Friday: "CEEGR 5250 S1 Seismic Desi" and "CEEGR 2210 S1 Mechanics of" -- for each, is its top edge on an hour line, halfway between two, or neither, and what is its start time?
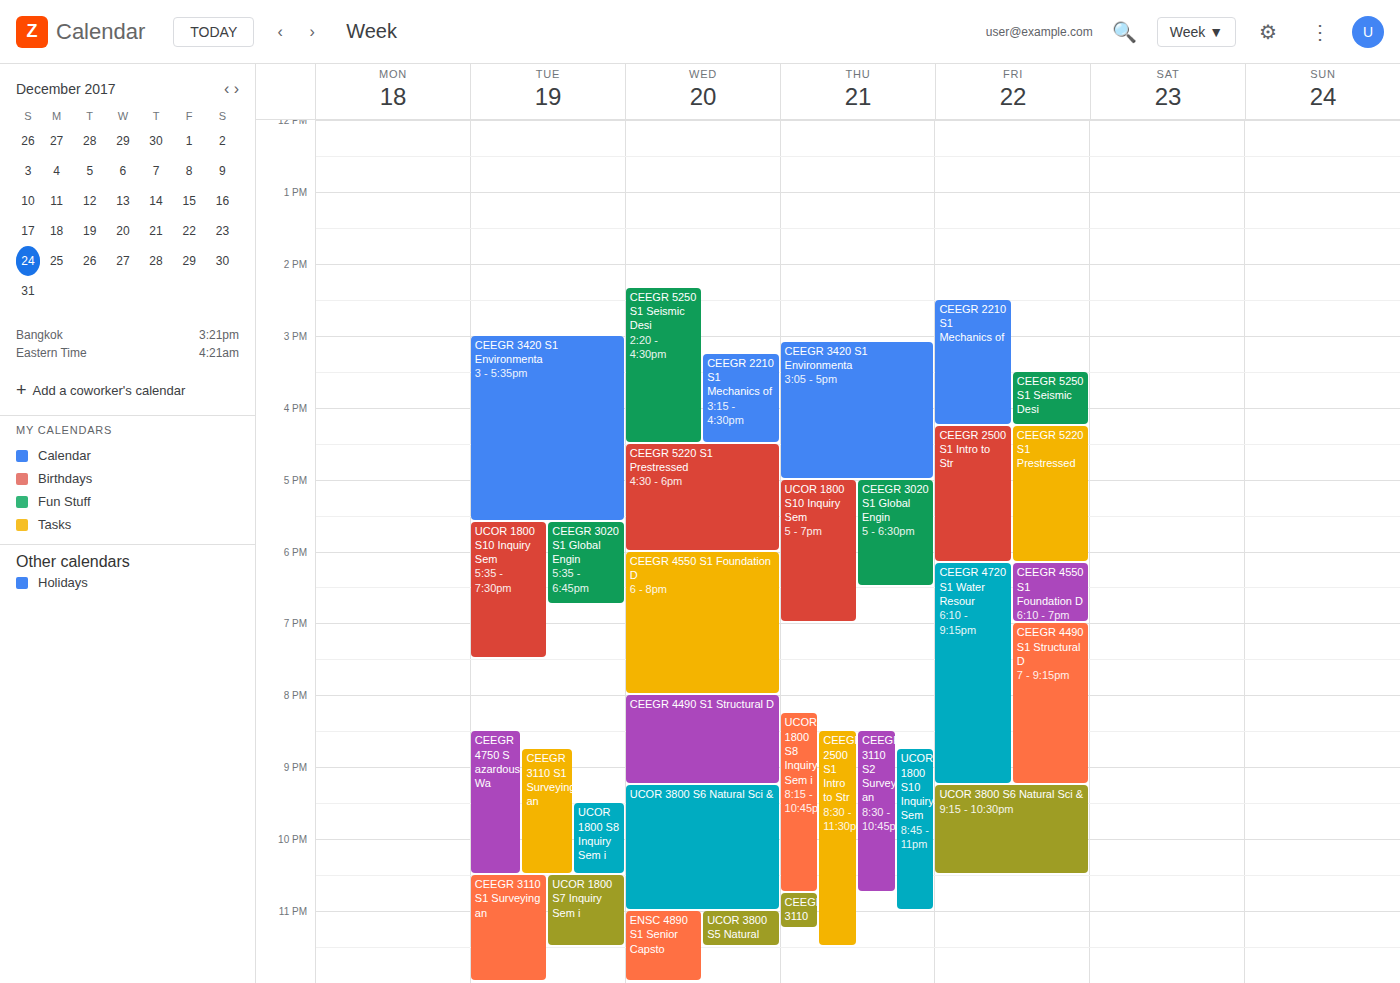
"CEEGR 5250 S1 Seismic Desi": 3:30 PM, halfway between the 3 PM and 4 PM lines. "CEEGR 2210 S1 Mechanics of": 2:30 PM, halfway between the 2 PM and 3 PM lines.